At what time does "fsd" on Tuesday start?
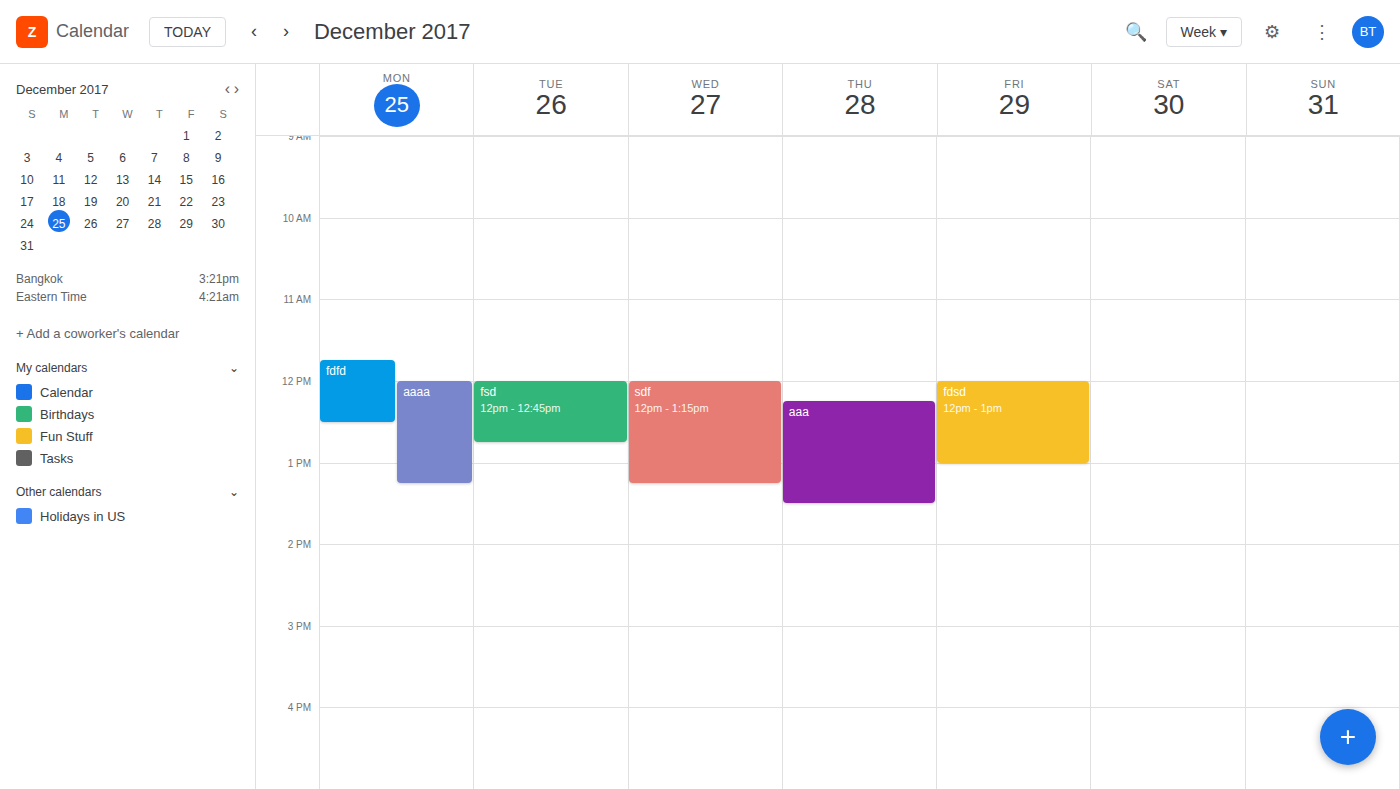
12:00 PM